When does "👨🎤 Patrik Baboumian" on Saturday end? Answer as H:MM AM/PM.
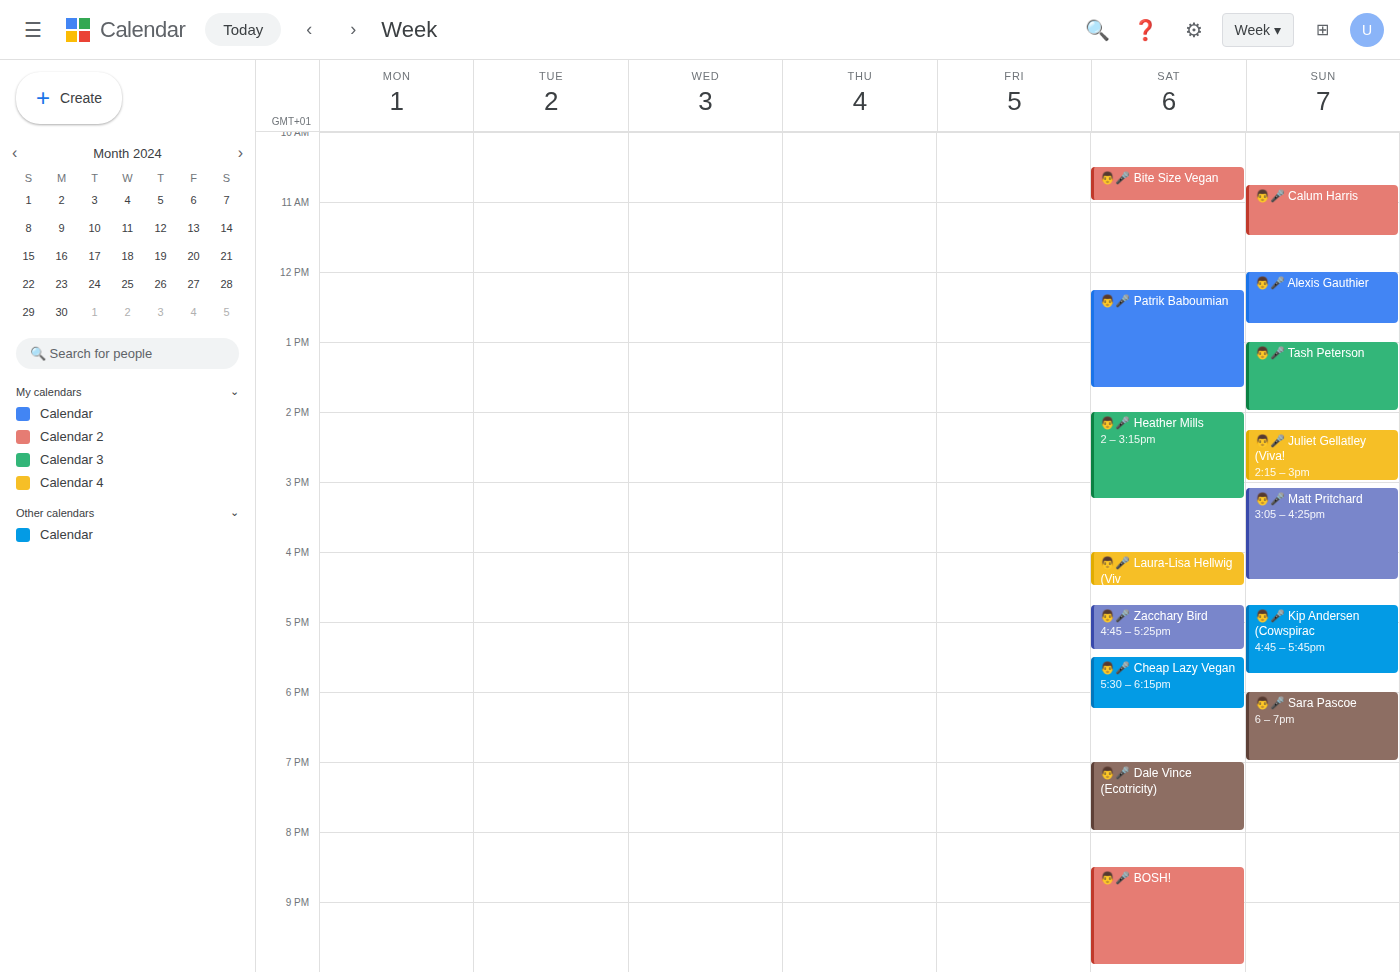
1:40 PM